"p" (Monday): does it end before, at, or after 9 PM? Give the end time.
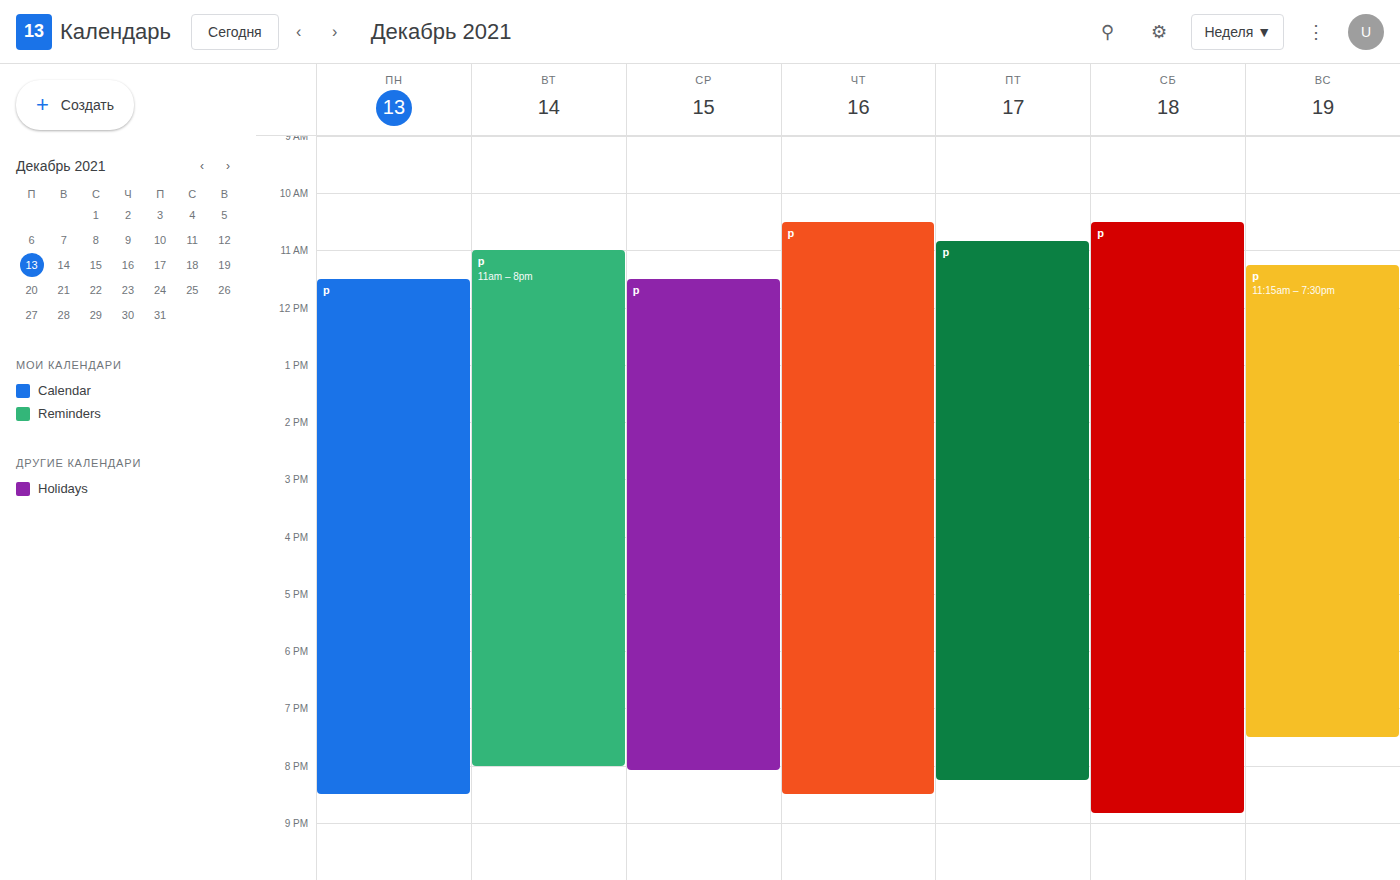
8:30 PM -- before 9 PM, 30 minutes above the 9 PM line.